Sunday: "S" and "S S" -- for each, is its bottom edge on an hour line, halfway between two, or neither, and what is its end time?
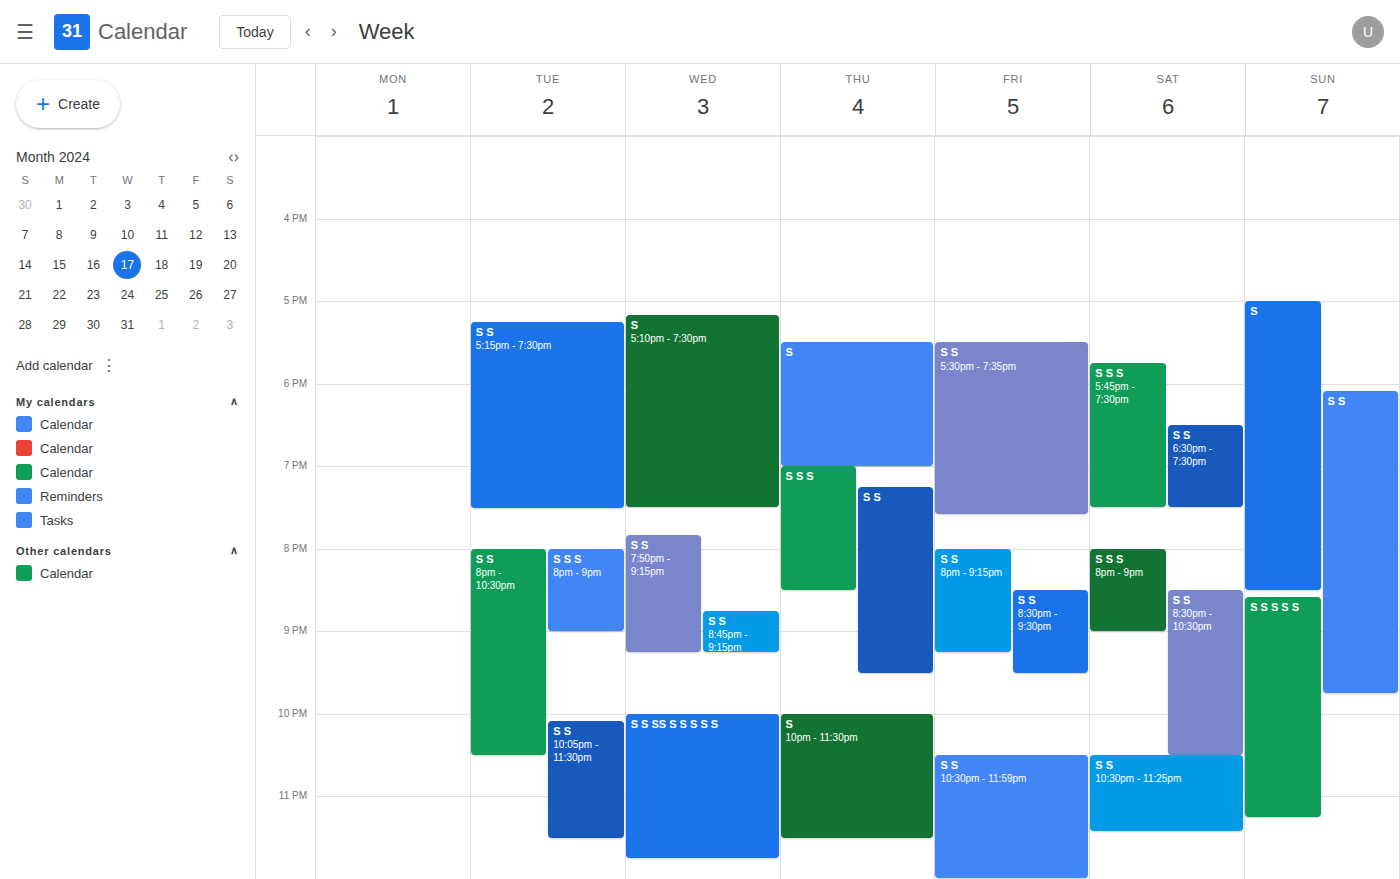
"S": 8:30 PM, halfway between the 8 PM and 9 PM lines. "S S": 9:45 PM, neither: three quarters of the way from the 9 PM line to the 10 PM line.